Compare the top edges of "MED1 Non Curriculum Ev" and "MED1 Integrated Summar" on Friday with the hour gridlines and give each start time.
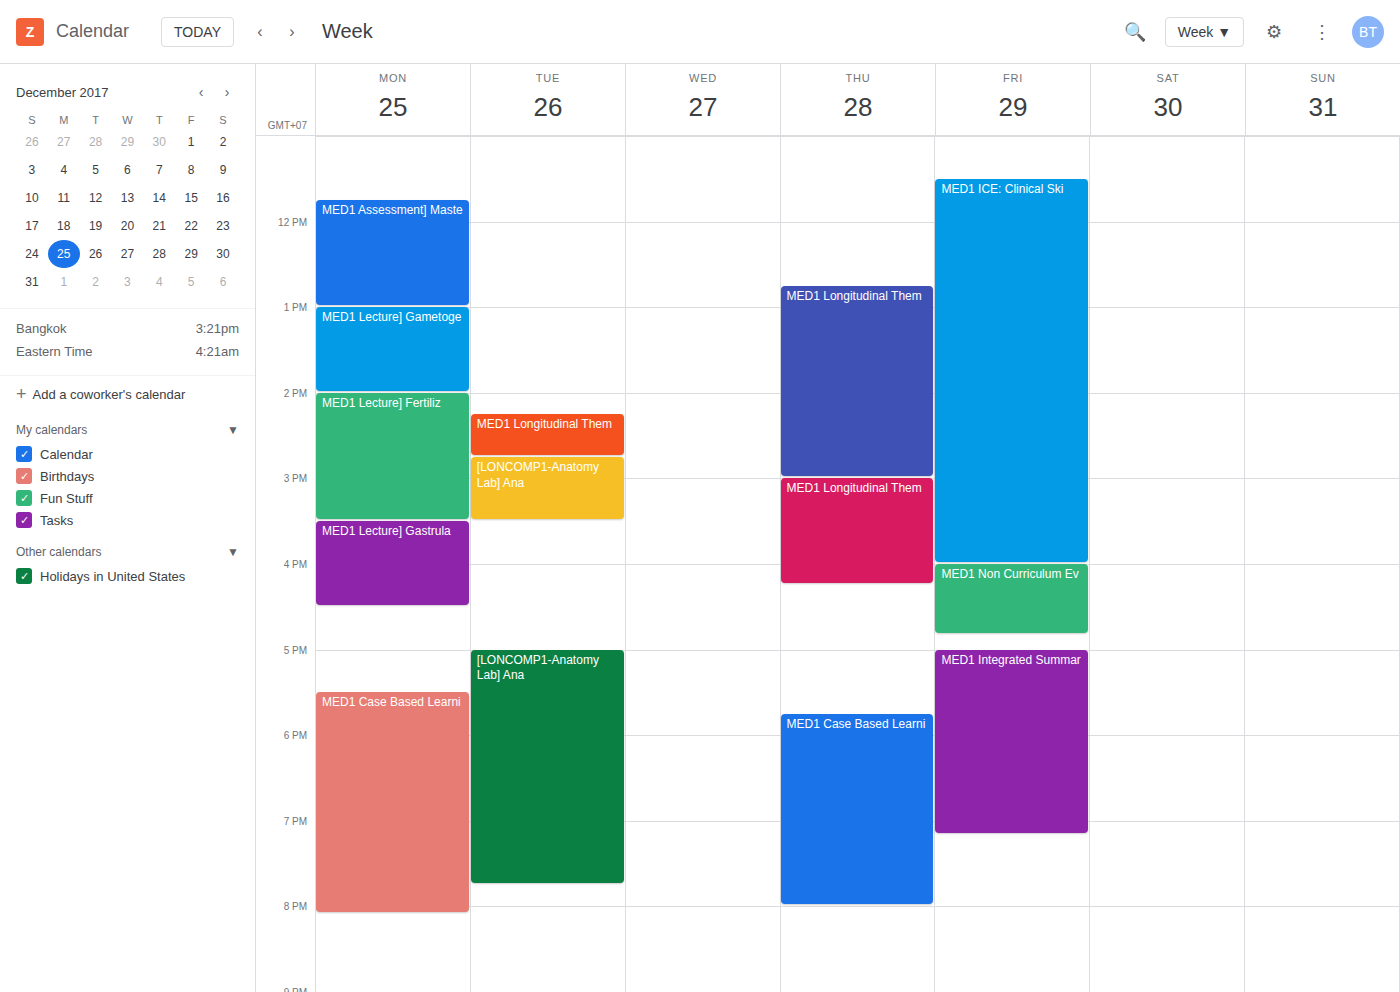
"MED1 Non Curriculum Ev": 4:00 PM, exactly on the 4 PM line. "MED1 Integrated Summar": 5:00 PM, exactly on the 5 PM line.